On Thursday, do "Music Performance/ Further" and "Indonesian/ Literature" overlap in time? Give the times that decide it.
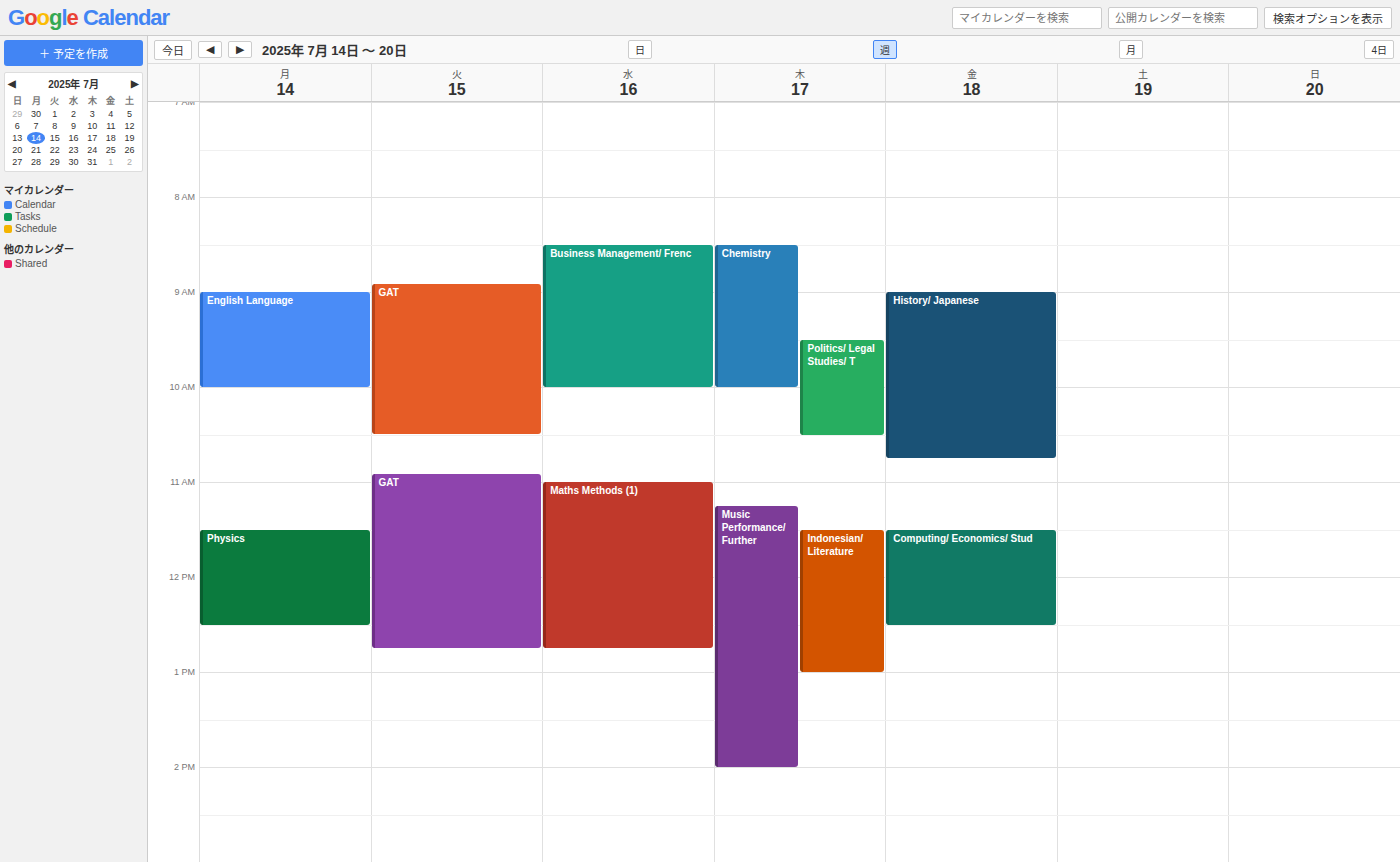
"Indonesian/ Literature" runs 11:30 AM to 1:00 PM, inside "Music Performance/ Further" -- they overlap.